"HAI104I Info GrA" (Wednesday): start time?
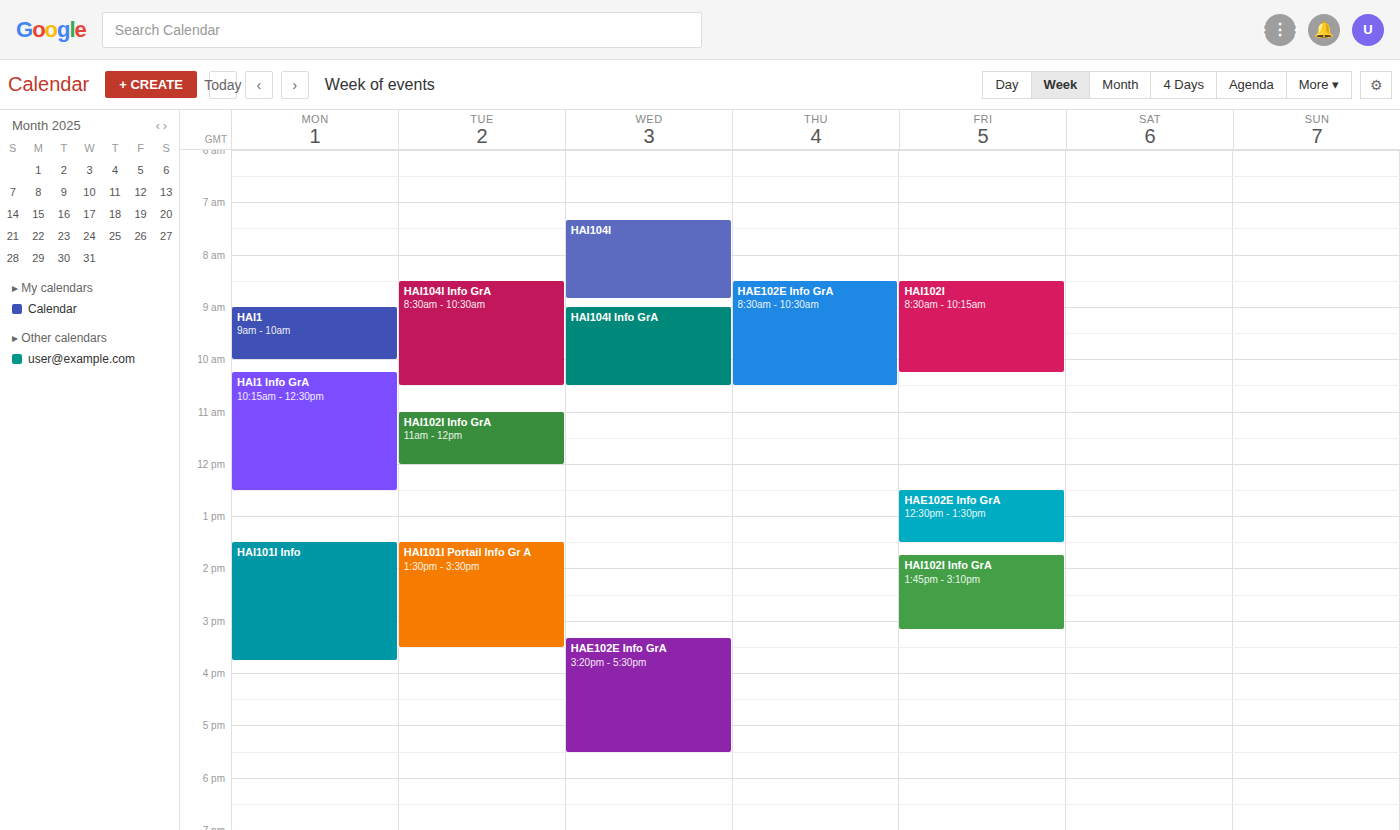
9:00 AM